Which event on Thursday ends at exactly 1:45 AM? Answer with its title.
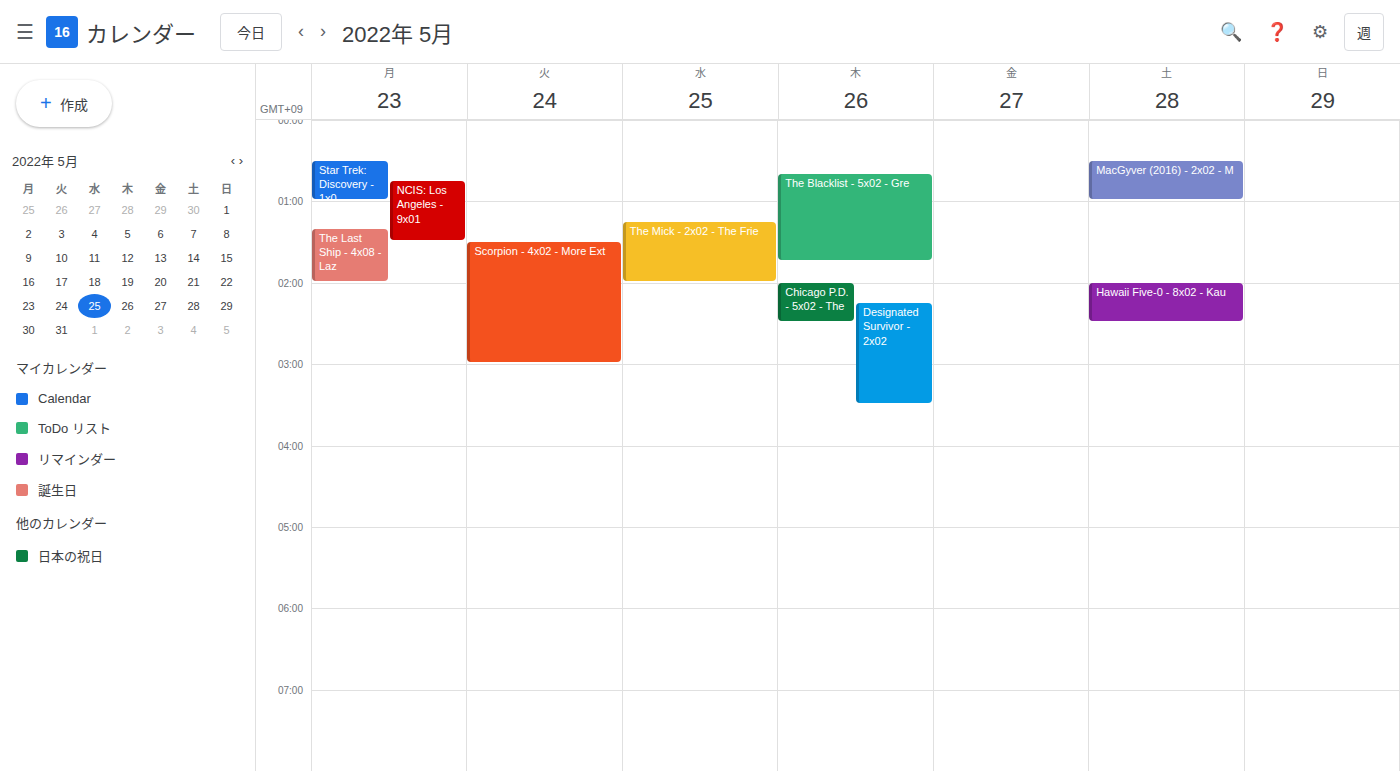
"The Blacklist - 5x02 - Gre"